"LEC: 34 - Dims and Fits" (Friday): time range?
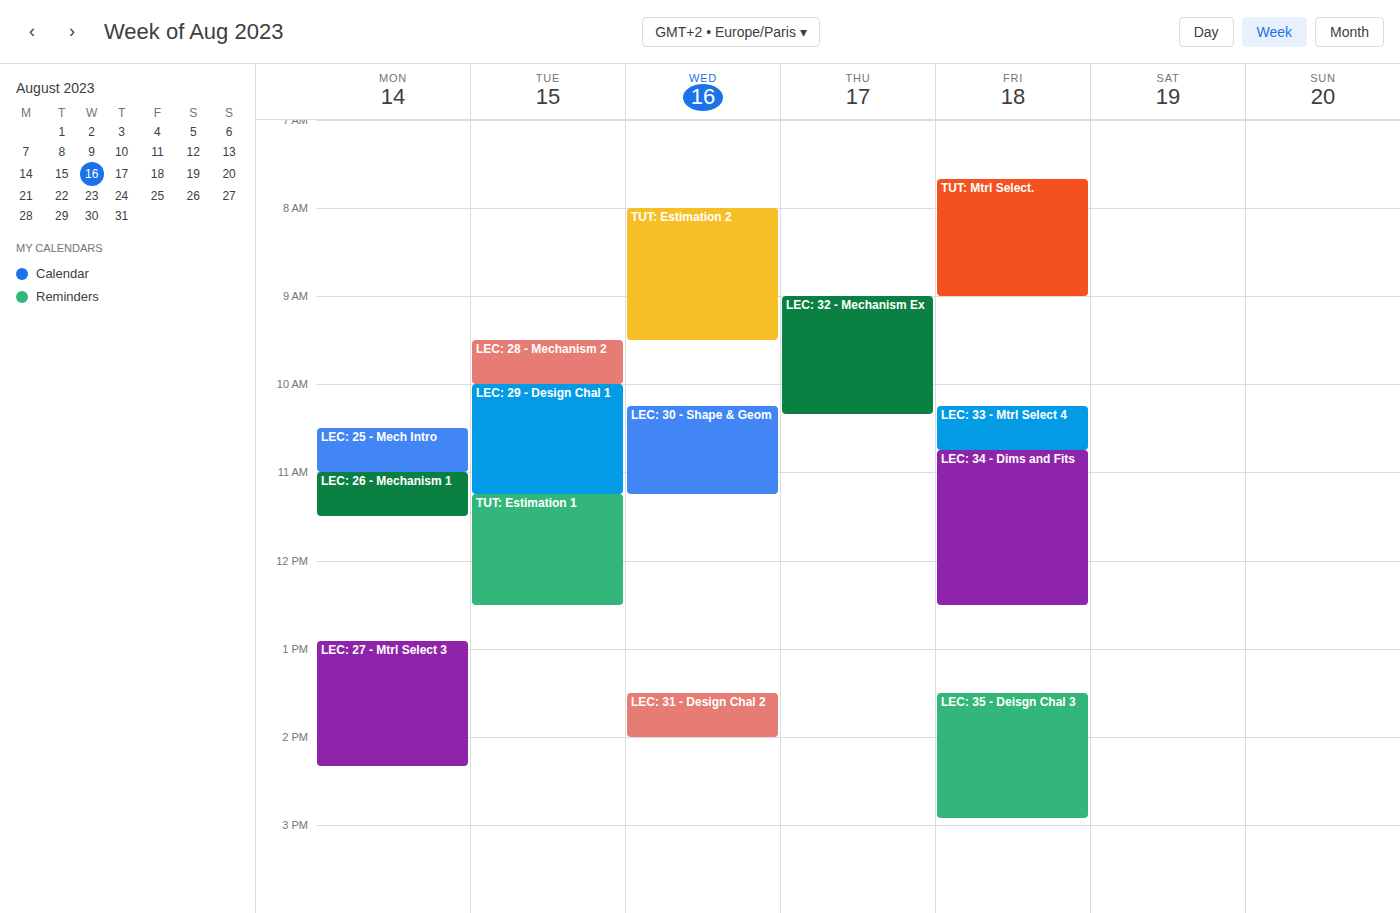
10:45 AM to 12:30 PM